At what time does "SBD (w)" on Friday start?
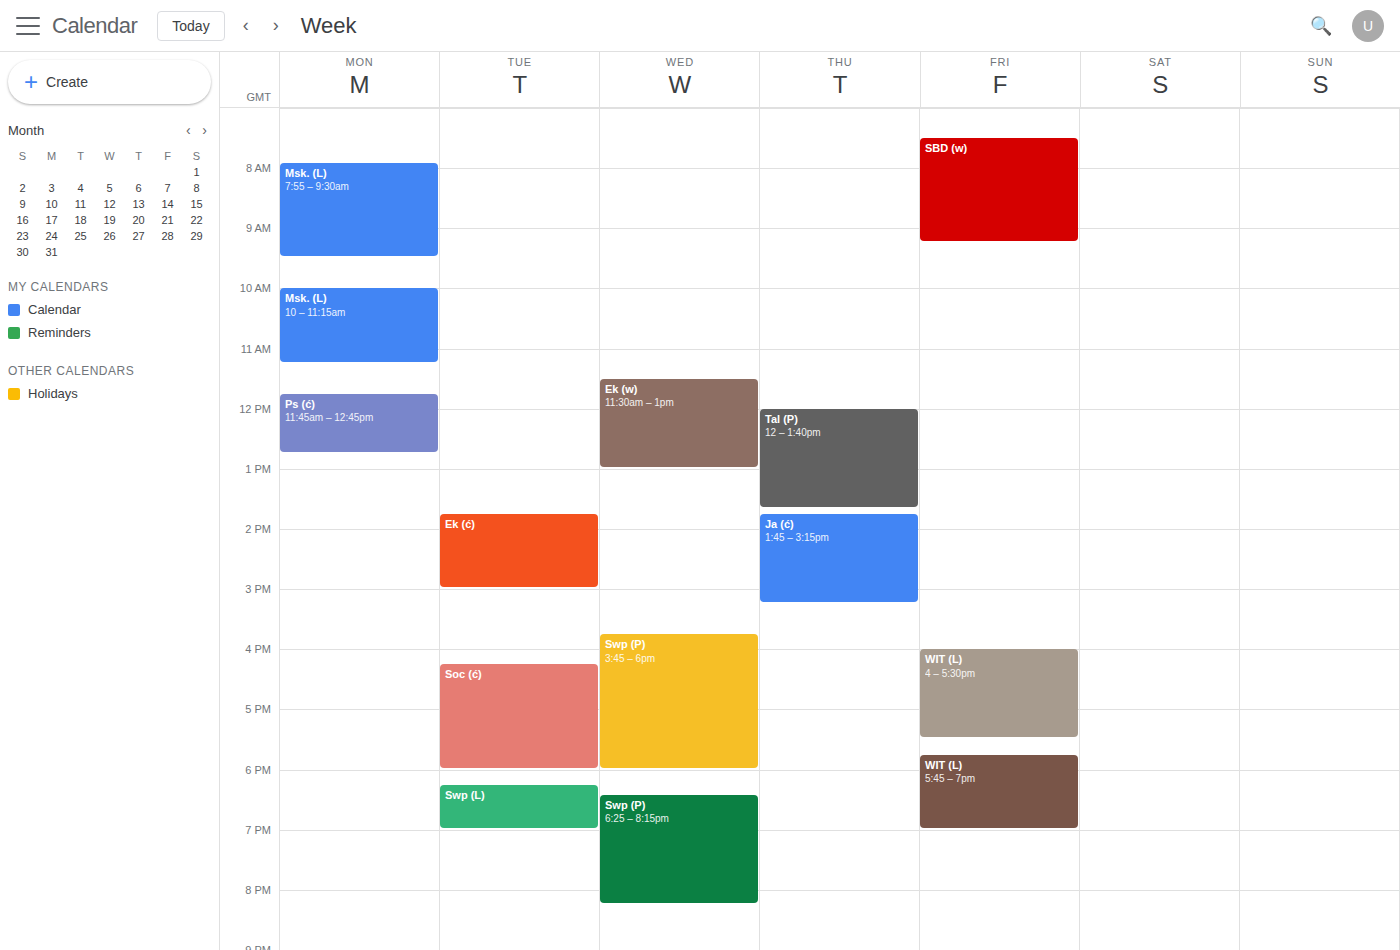
7:30 AM